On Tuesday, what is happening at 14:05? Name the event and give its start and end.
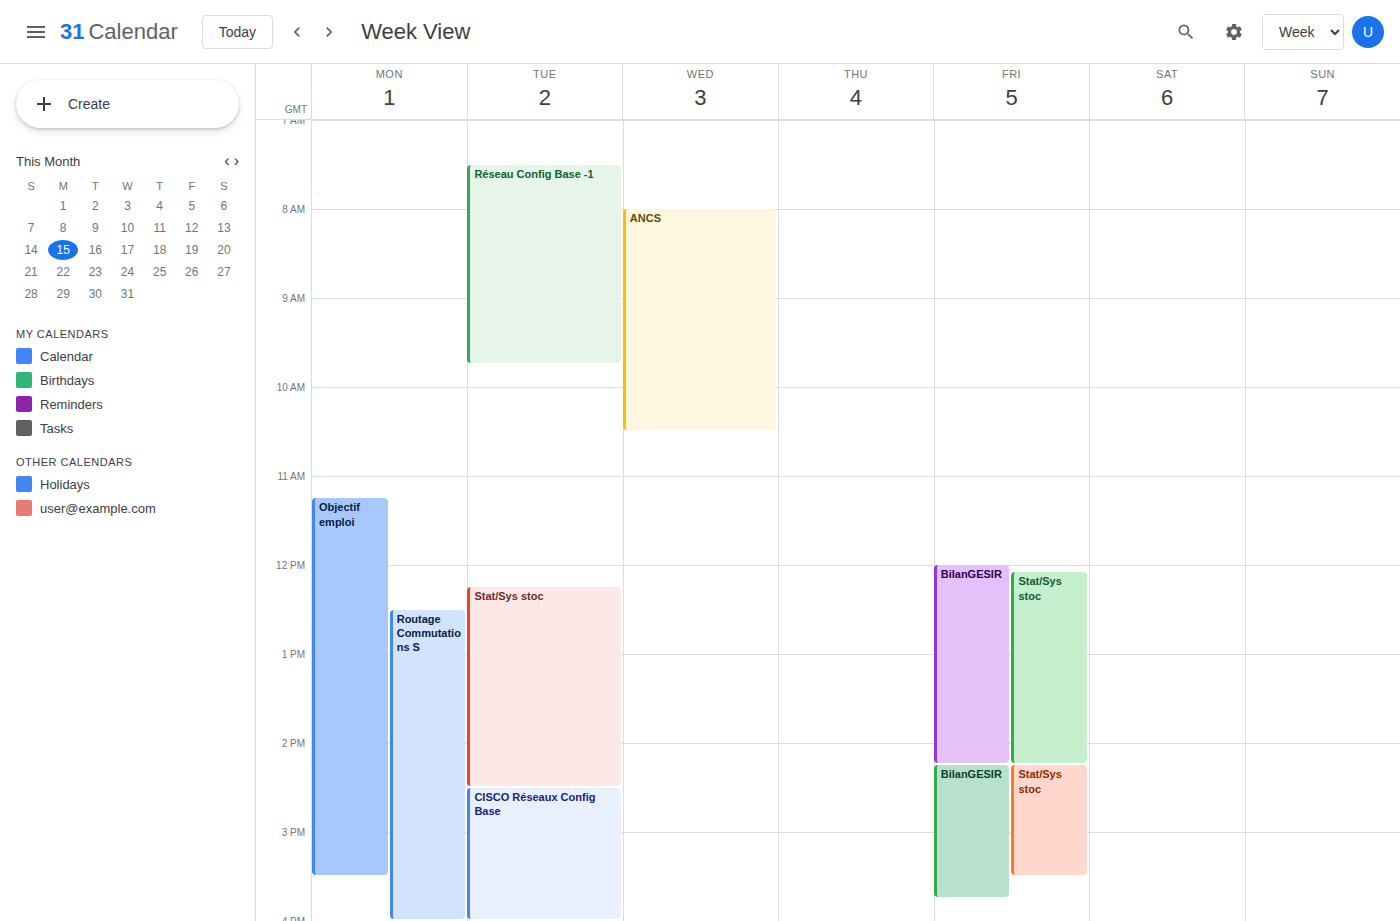
"Stat/Sys stoc", 12:15 to 14:30